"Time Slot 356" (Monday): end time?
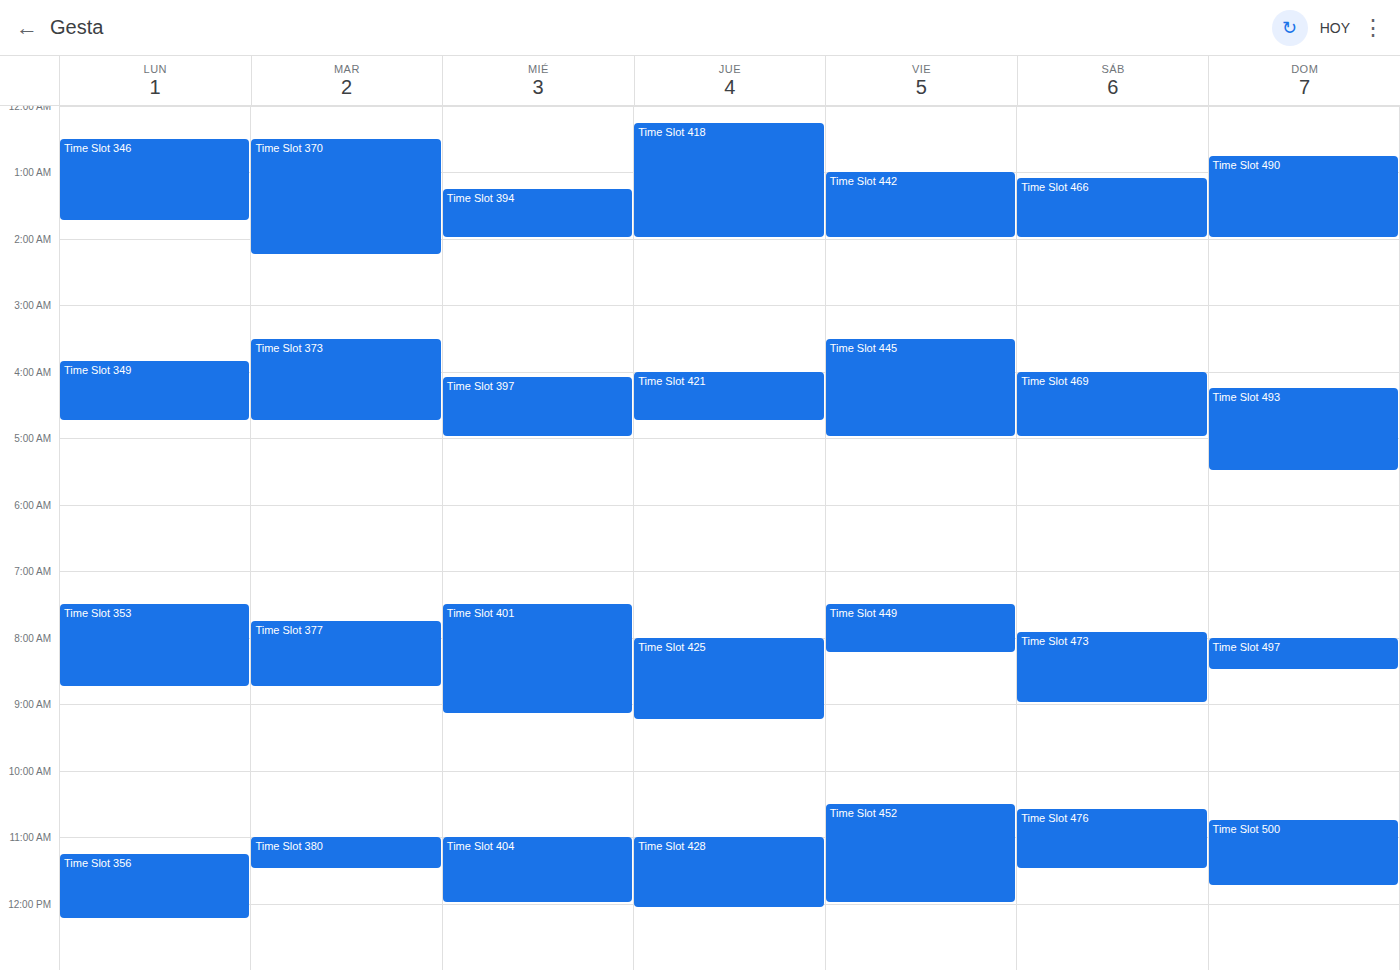
12:15 PM